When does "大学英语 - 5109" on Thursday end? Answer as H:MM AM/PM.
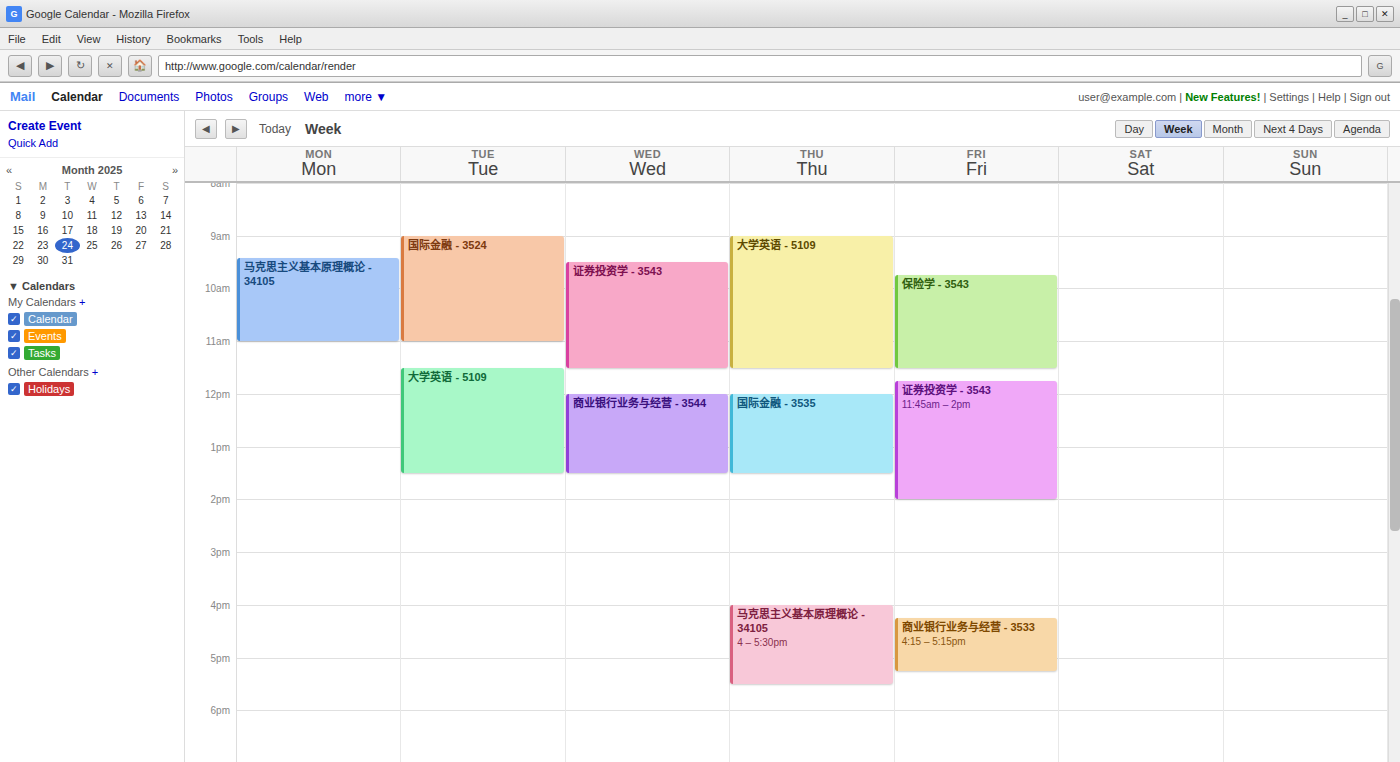
11:30 AM